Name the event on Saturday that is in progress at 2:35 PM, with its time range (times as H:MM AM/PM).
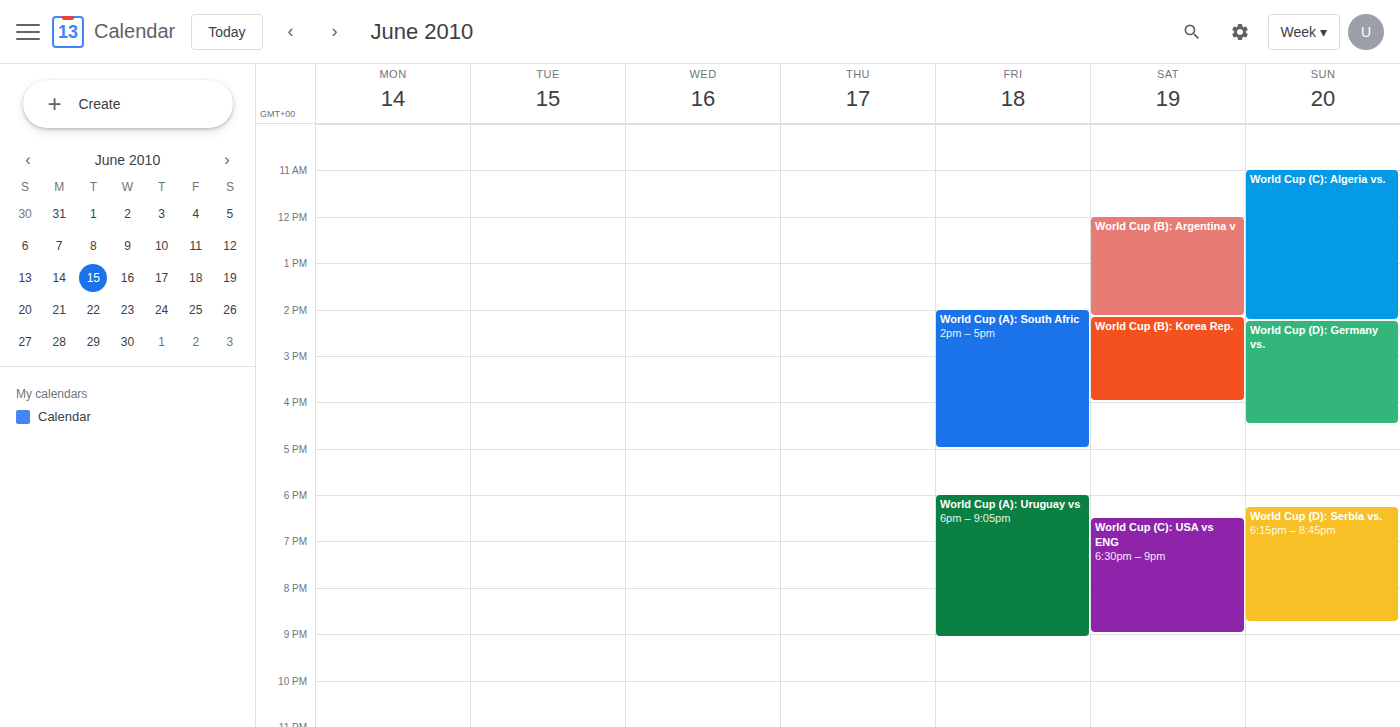
"World Cup (B): Korea Rep.", 2:10 PM to 4:00 PM